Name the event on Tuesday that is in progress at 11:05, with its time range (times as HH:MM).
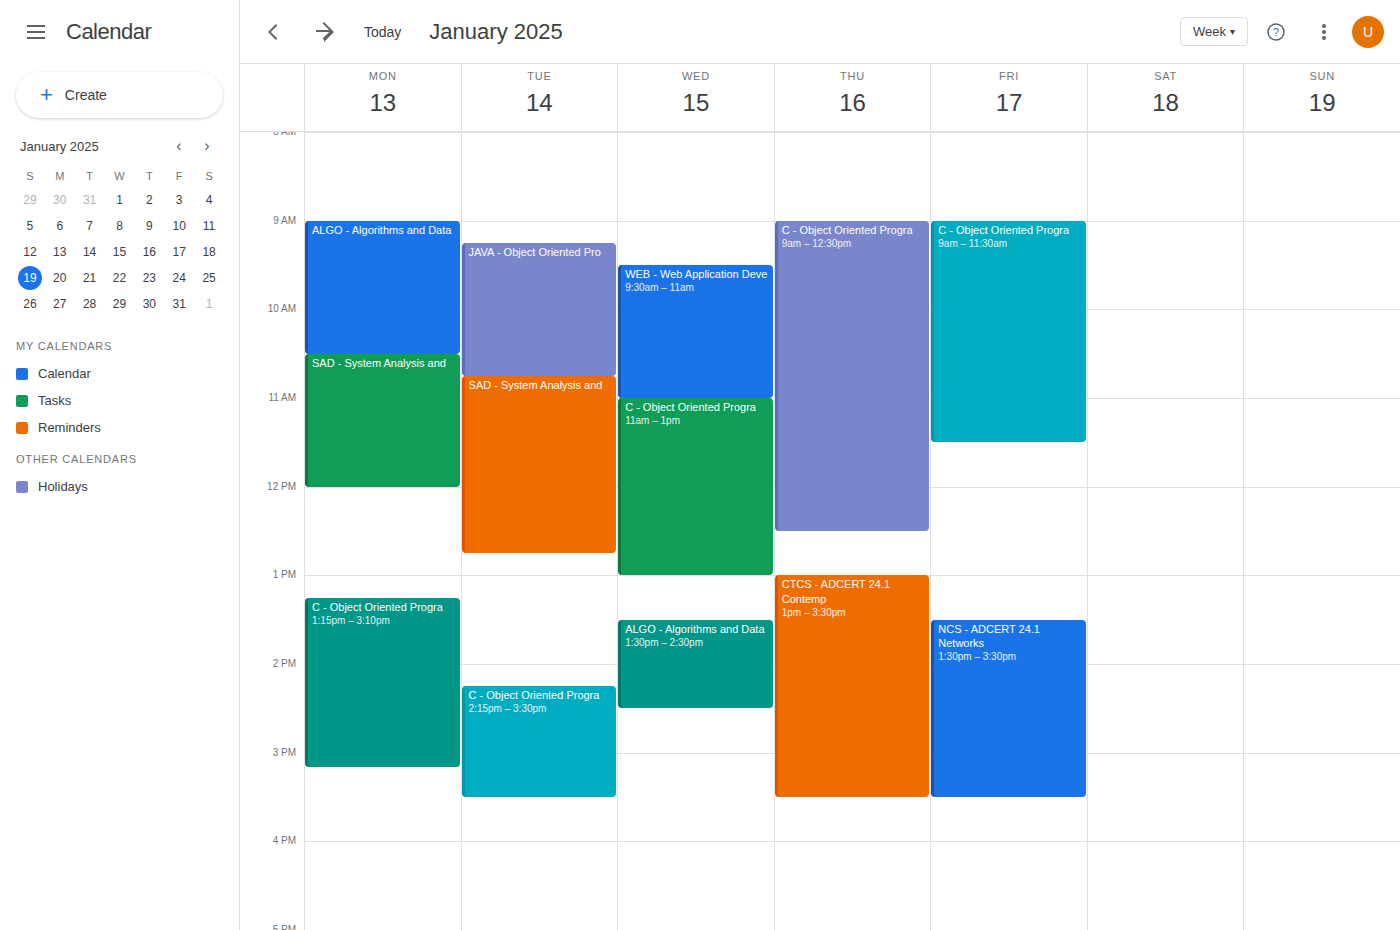
"SAD - System Analysis and", 10:45 to 12:45